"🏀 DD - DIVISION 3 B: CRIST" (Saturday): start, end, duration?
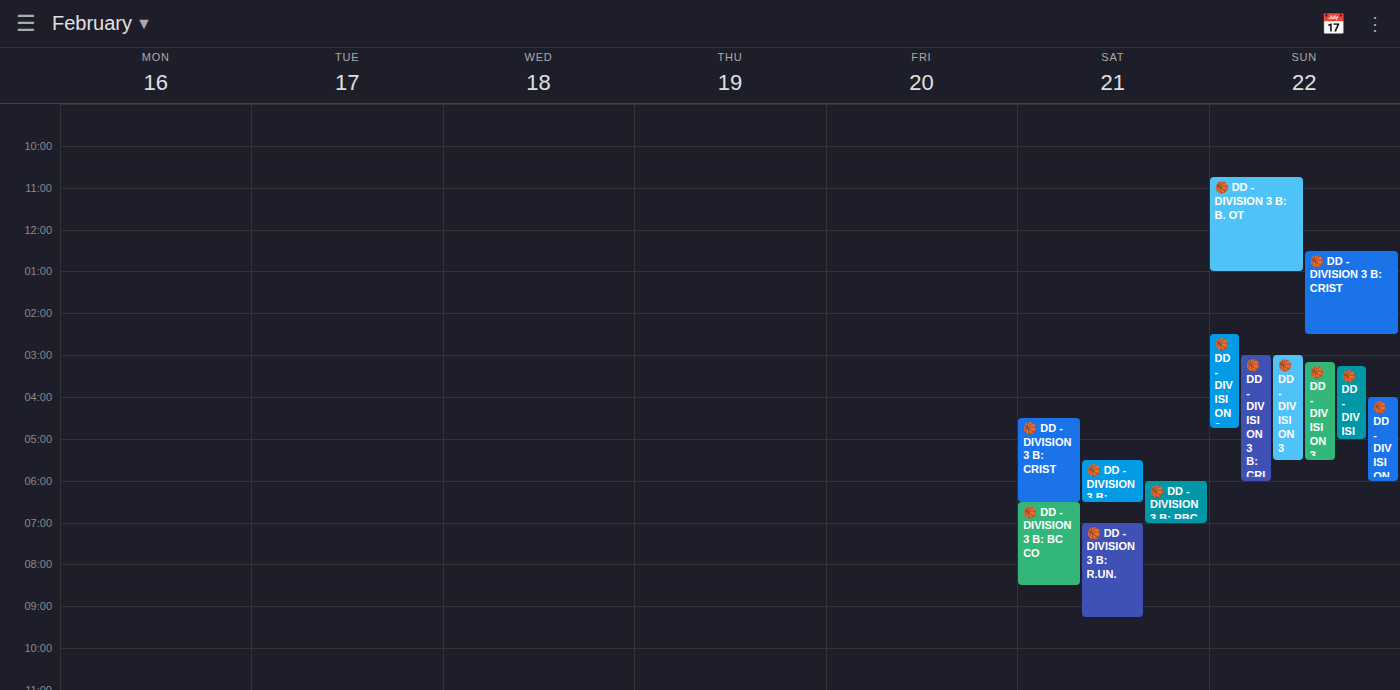
4:30 PM to 6:30 PM, 2 hours